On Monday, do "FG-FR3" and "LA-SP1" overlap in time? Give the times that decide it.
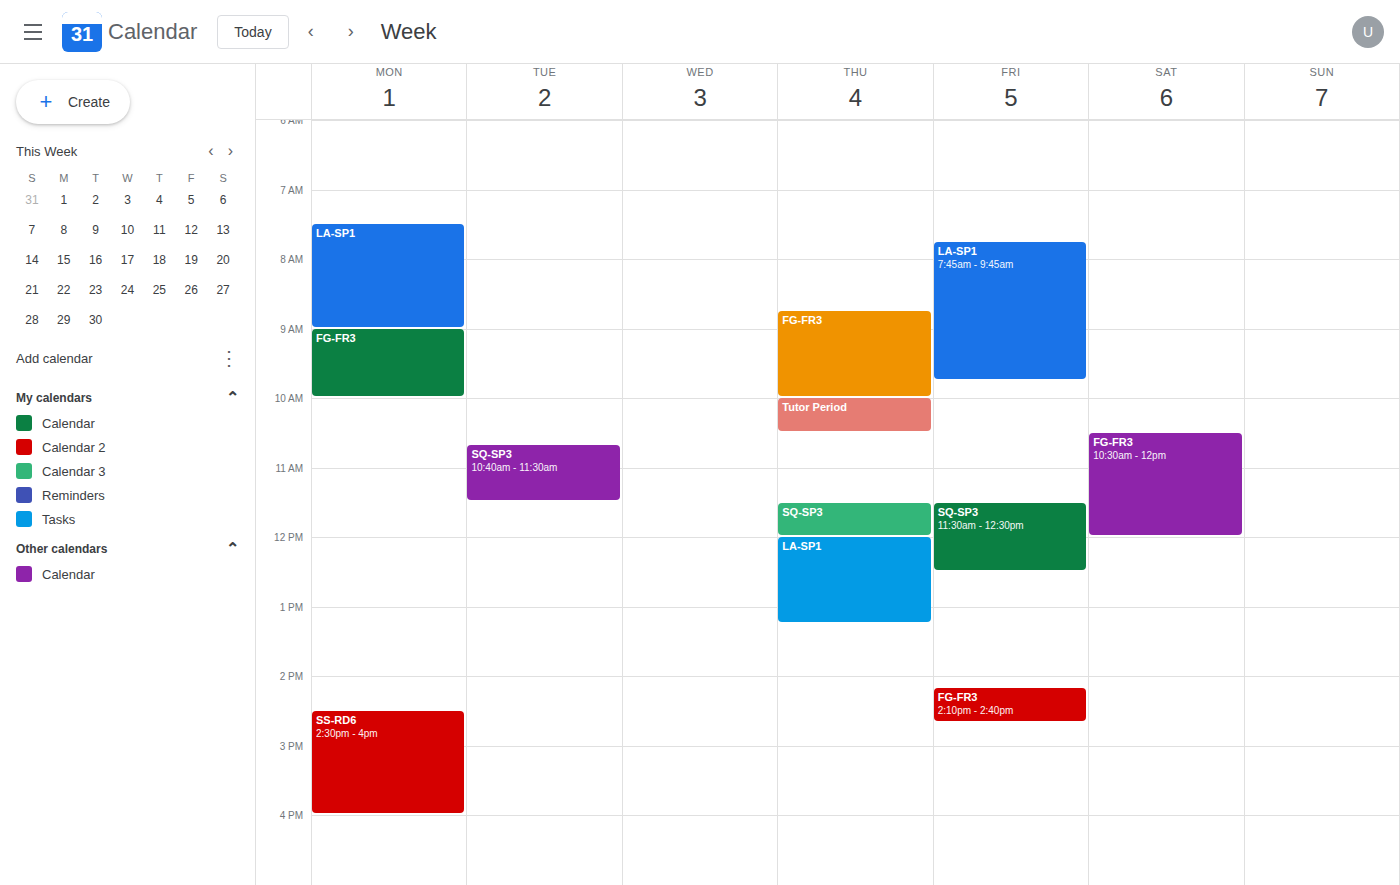
"LA-SP1" ends at 9:00 AM, exactly when "FG-FR3" starts -- they touch but do not overlap.